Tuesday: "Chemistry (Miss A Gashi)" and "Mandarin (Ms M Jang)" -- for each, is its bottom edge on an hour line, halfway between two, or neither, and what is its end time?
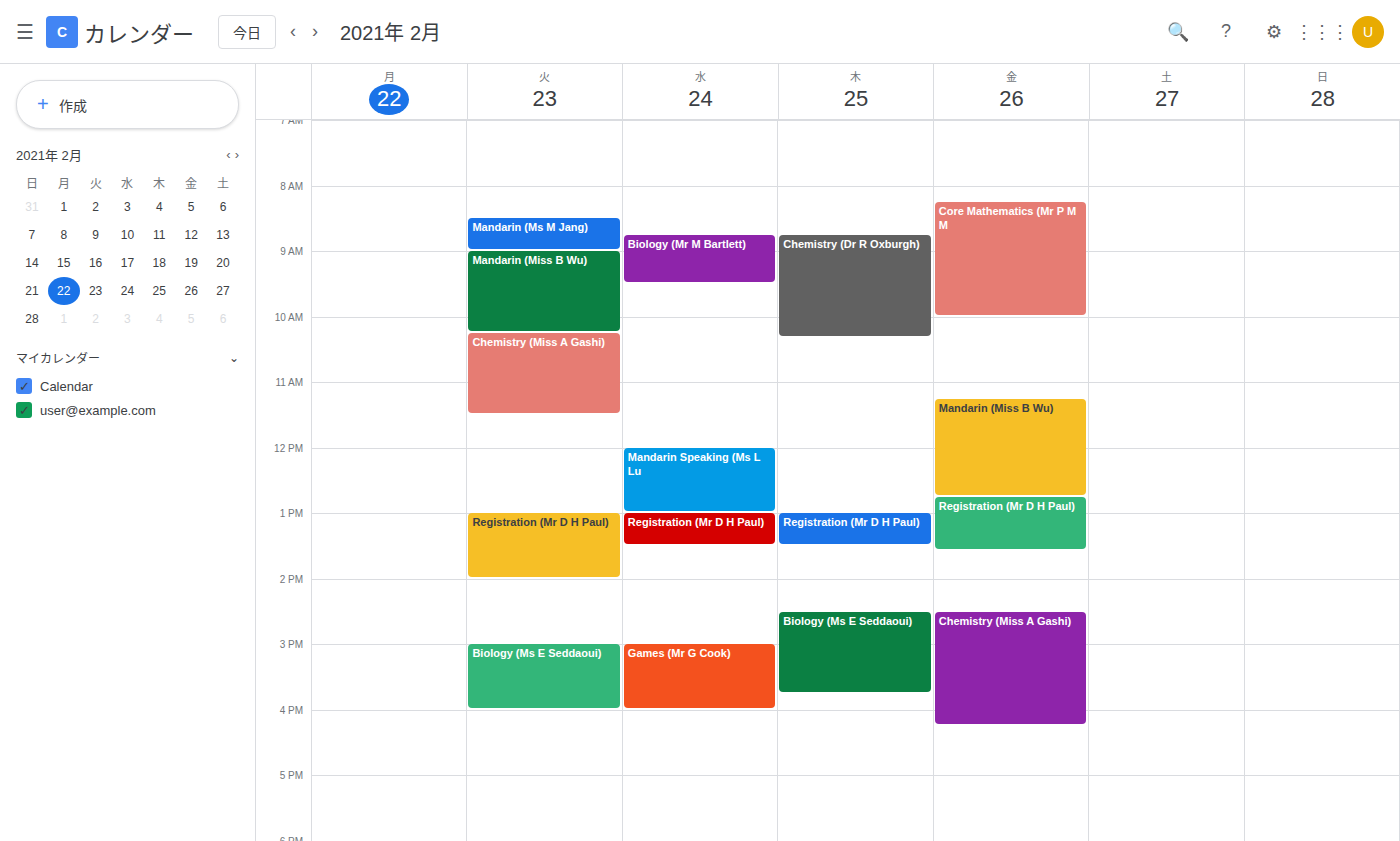
"Chemistry (Miss A Gashi)": 11:30 AM, halfway between the 11 AM and 12 PM lines. "Mandarin (Ms M Jang)": 9:00 AM, exactly on the 9 AM line.